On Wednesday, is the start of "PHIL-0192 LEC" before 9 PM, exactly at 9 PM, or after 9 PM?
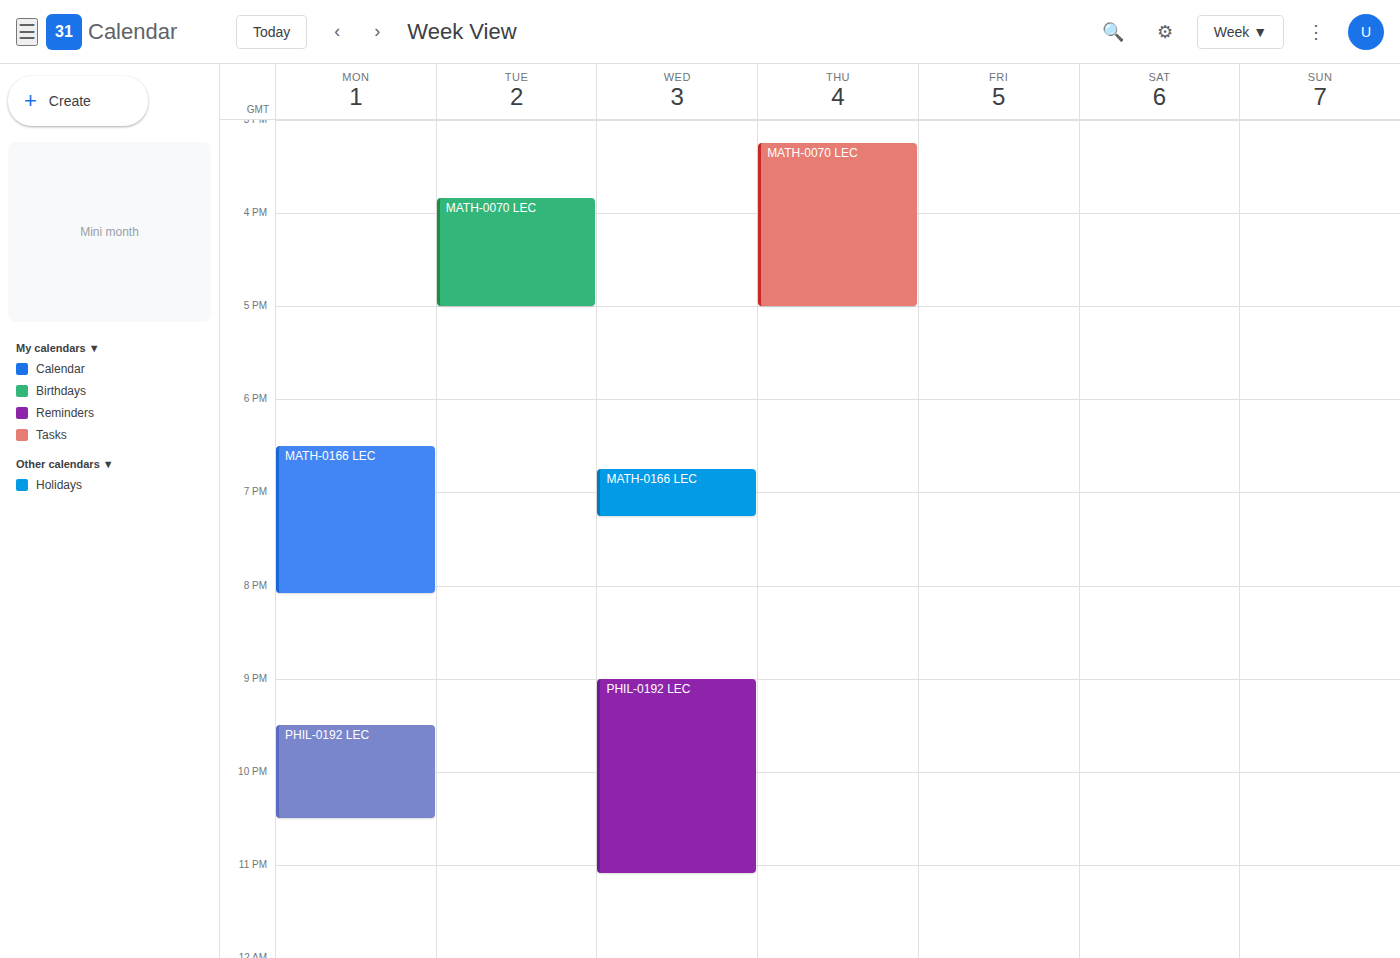
9:00 PM -- exactly at 9 PM, on the 9 PM line.